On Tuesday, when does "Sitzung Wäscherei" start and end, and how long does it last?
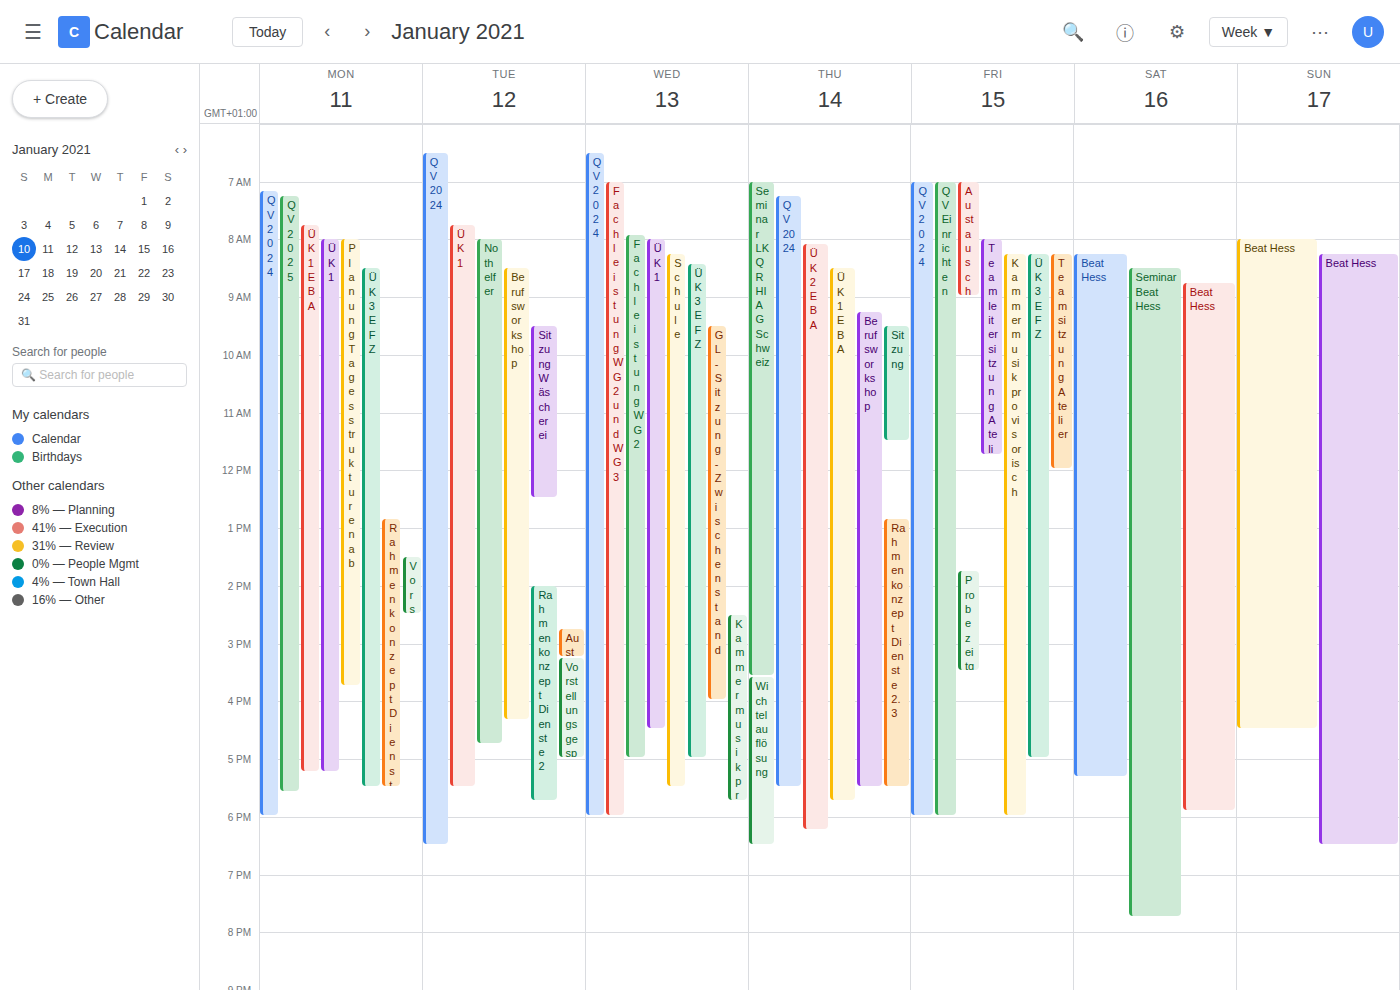
9:30 AM to 12:30 PM, 3 hours